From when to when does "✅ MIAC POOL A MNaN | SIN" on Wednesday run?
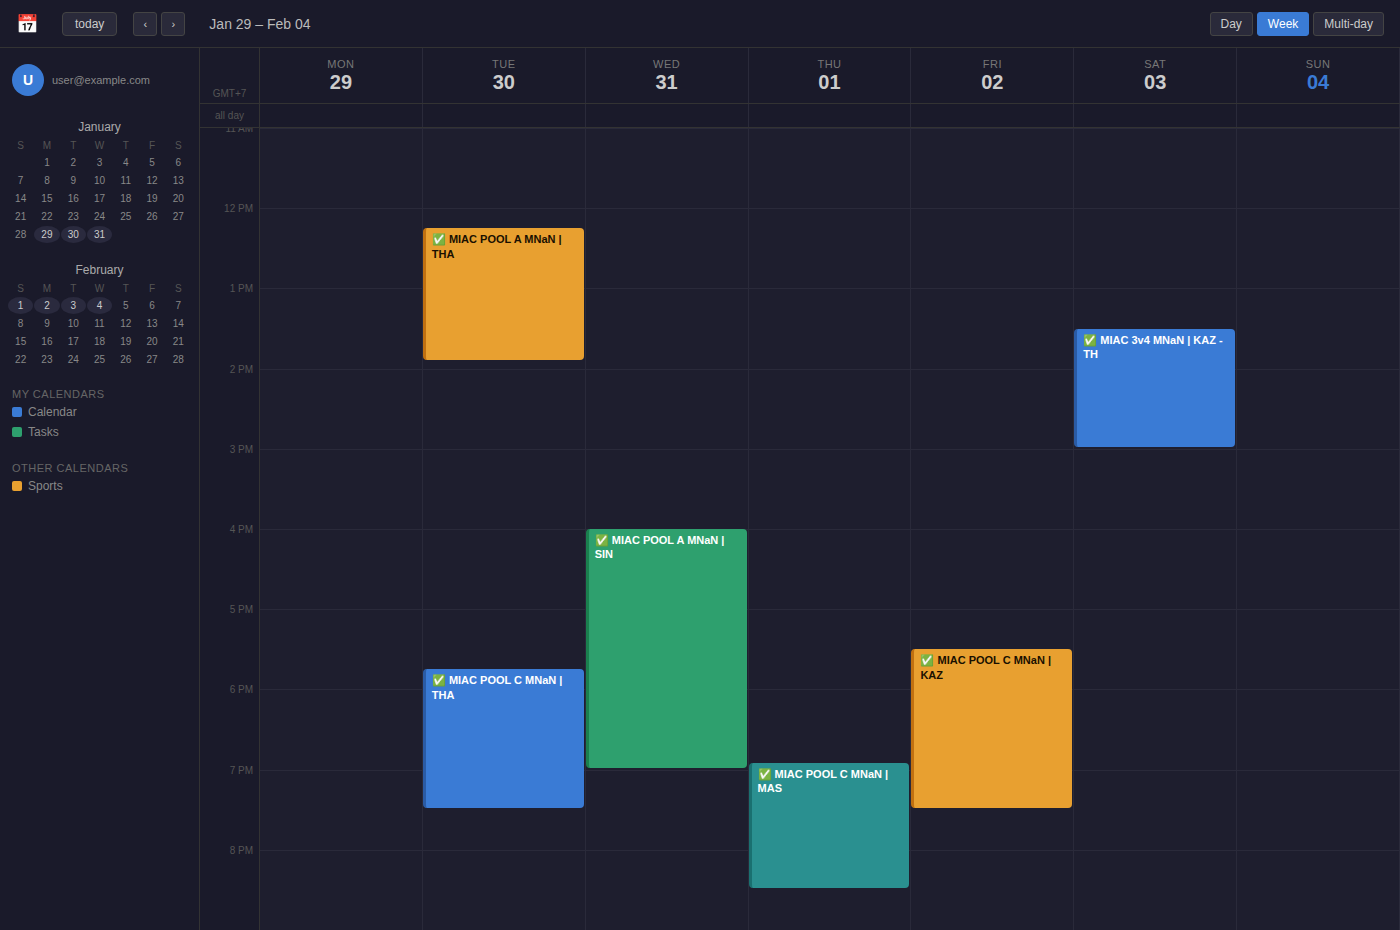
4:00 PM to 7:00 PM